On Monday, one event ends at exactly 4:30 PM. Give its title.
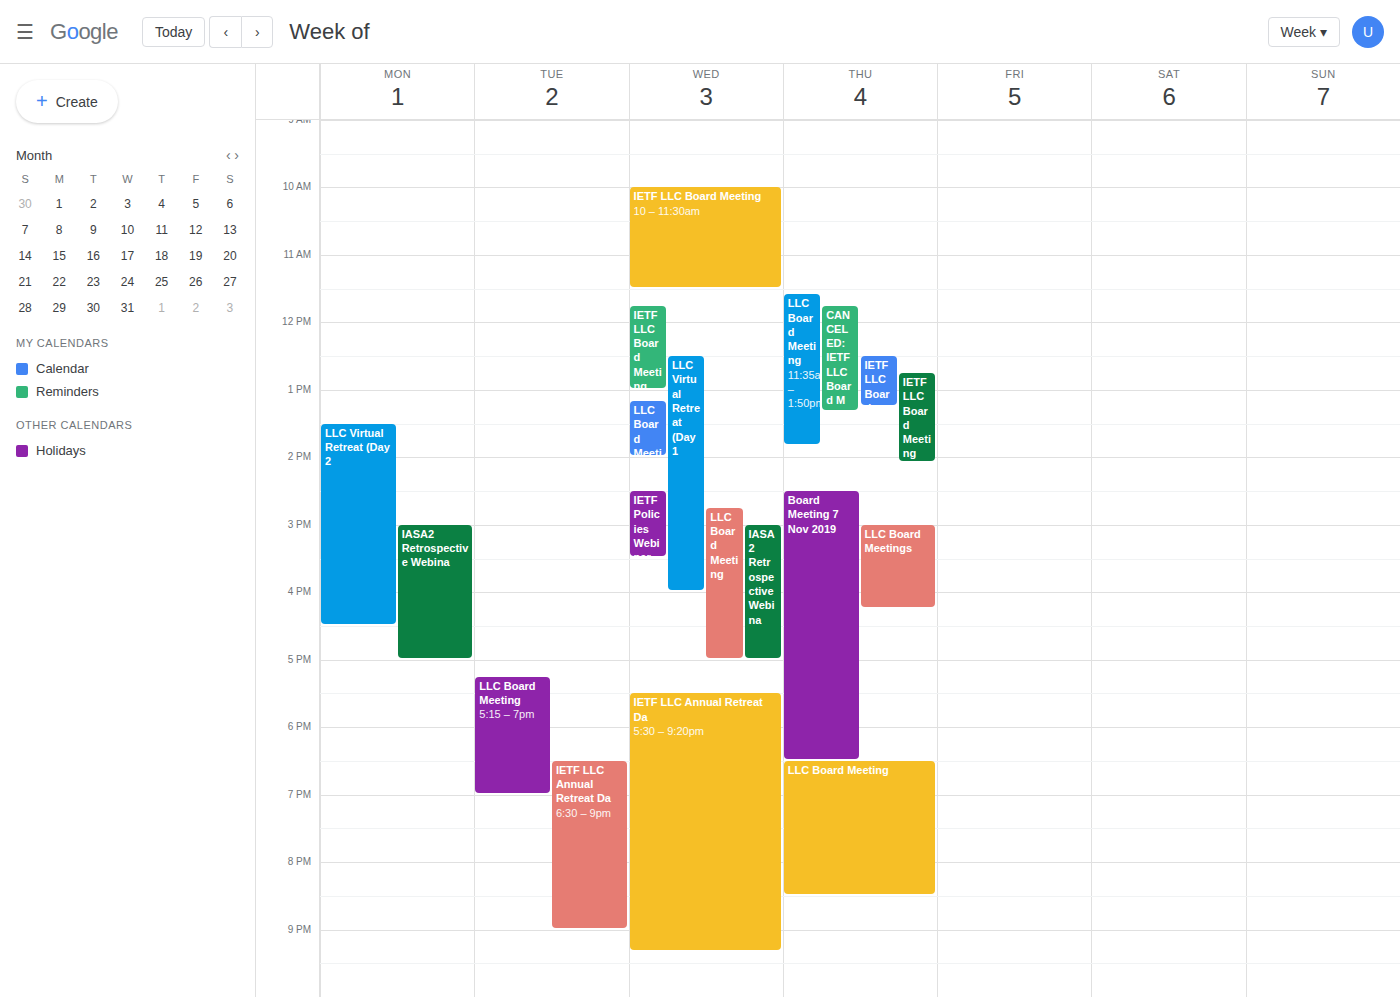
"LLC Virtual Retreat (Day 2"